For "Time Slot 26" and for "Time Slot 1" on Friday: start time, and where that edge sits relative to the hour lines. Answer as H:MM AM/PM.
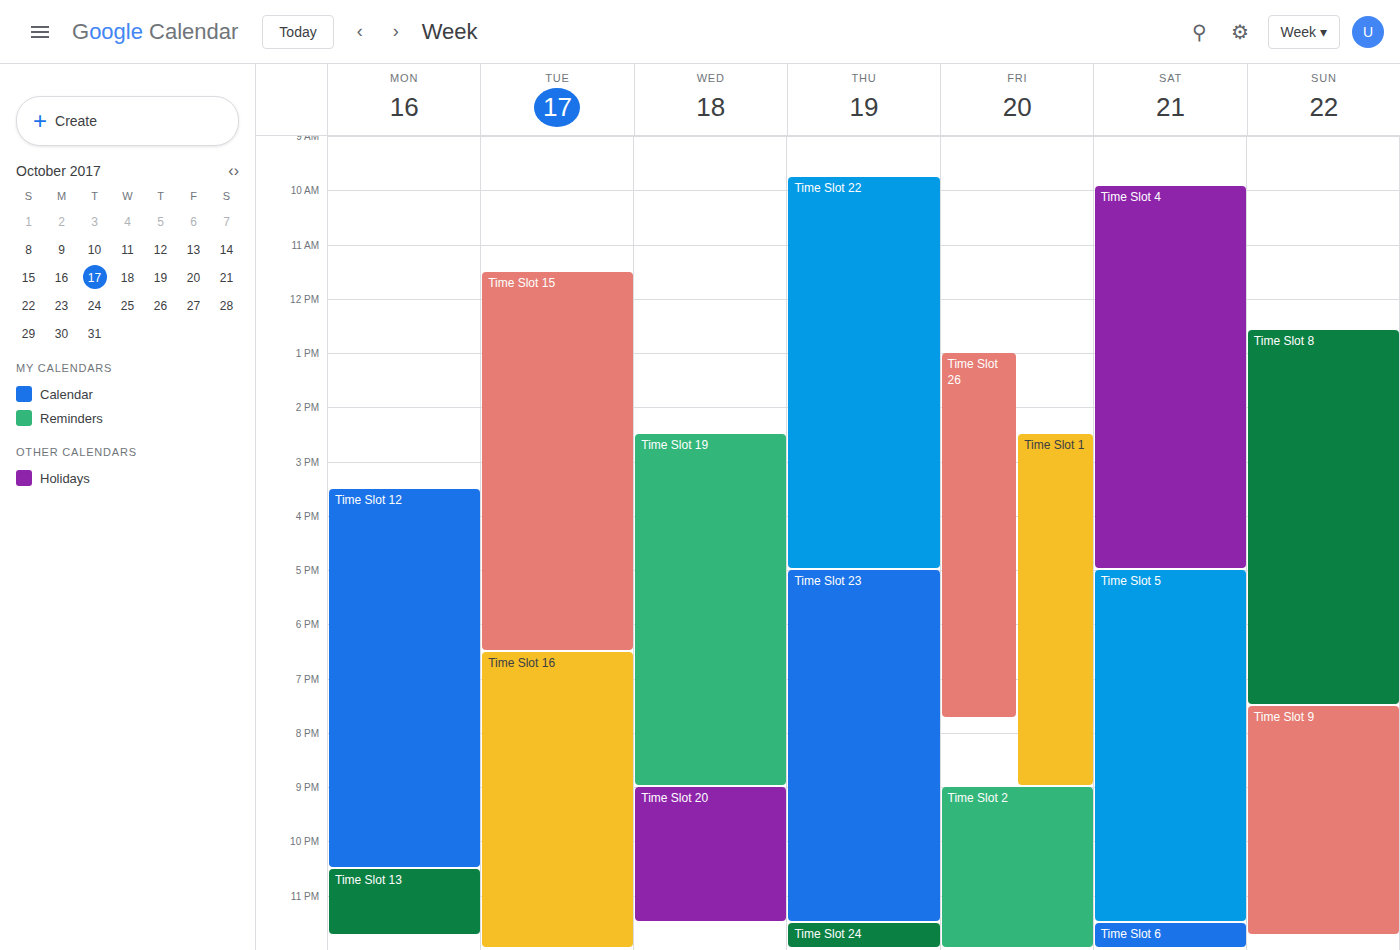
"Time Slot 26": 1:00 PM, exactly on the 1 PM line. "Time Slot 1": 2:30 PM, halfway between the 2 PM and 3 PM lines.